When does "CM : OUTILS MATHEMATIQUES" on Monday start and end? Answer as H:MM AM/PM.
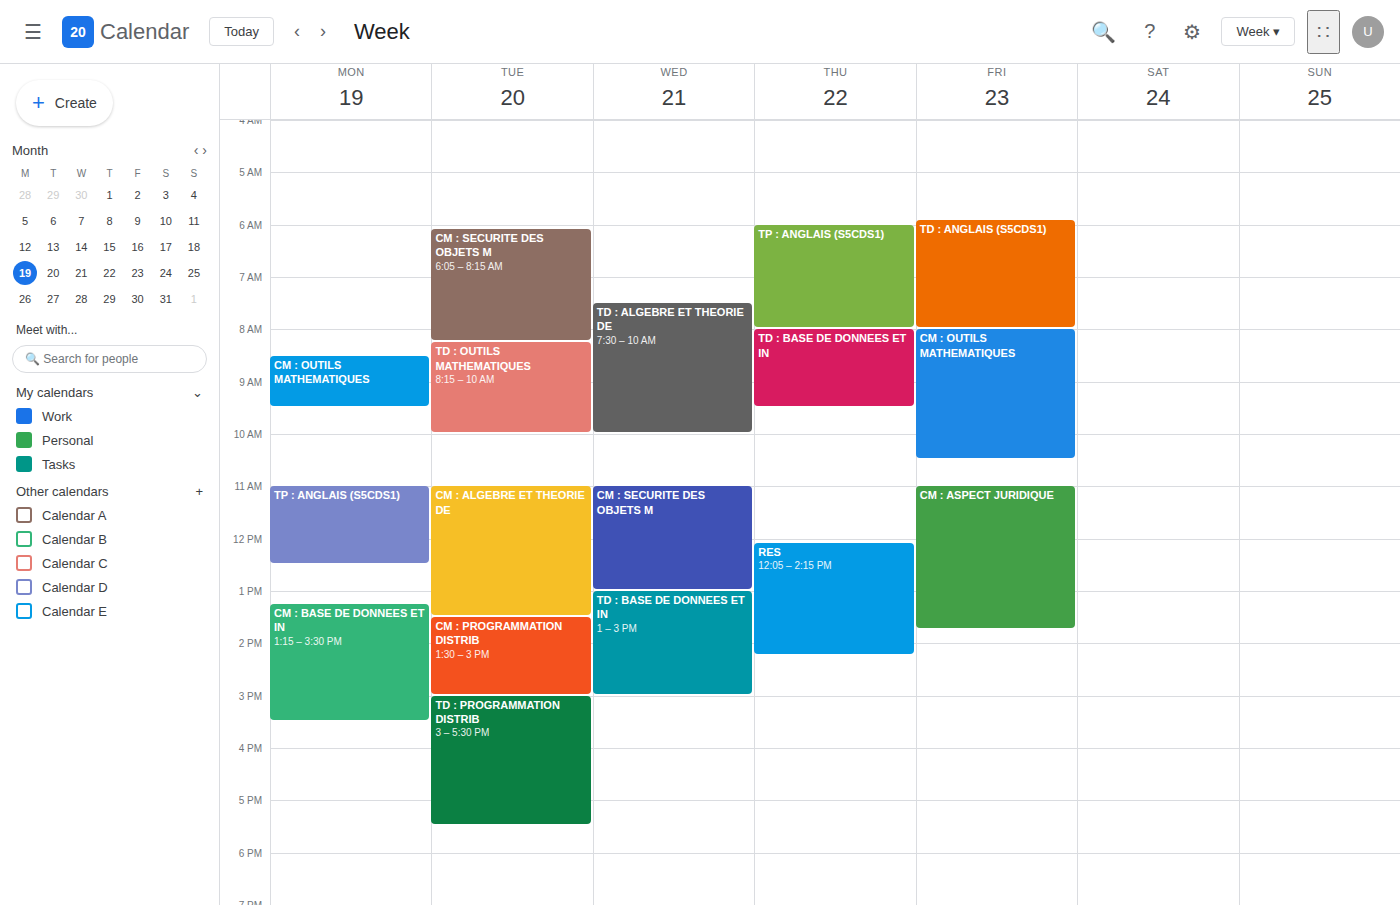
8:30 AM to 9:30 AM